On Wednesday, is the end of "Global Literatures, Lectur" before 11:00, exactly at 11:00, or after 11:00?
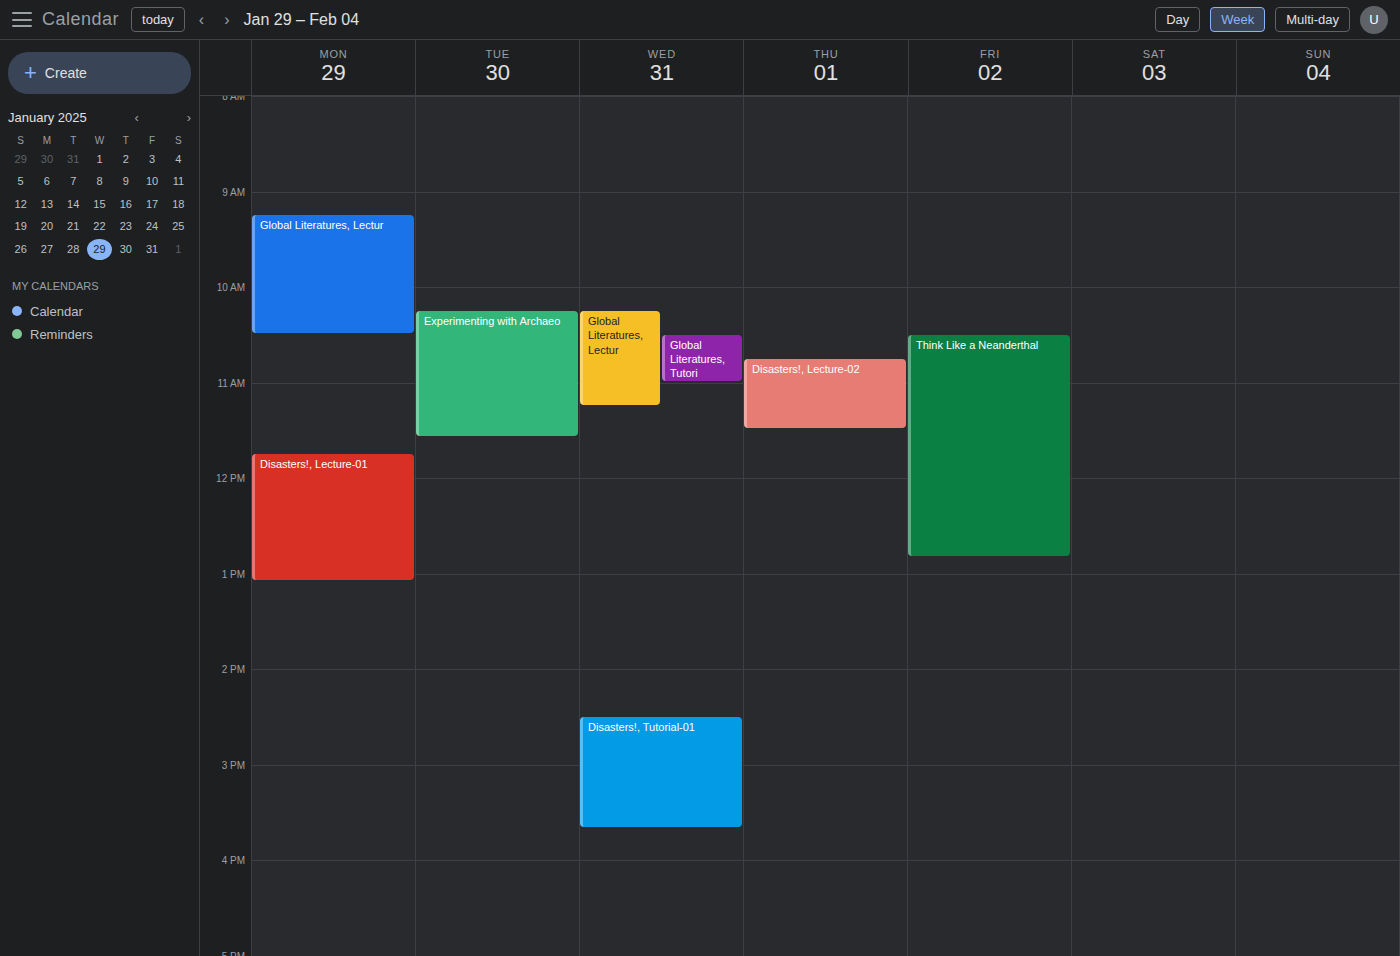
11:15 -- after 11:00, 15 minutes below the 11:00 line.